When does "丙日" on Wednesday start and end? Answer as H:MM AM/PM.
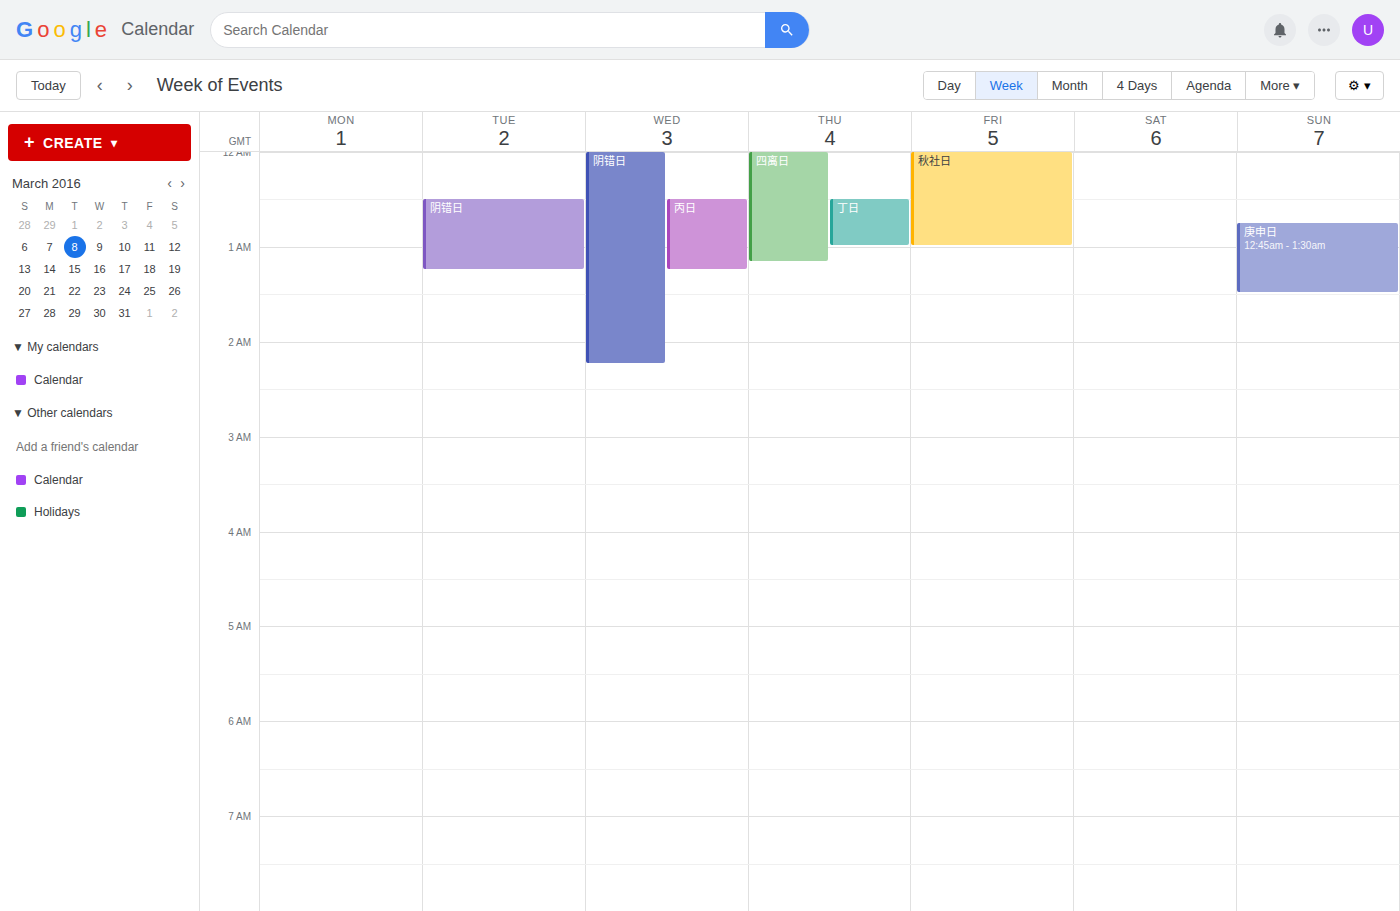
12:30 AM to 1:15 AM